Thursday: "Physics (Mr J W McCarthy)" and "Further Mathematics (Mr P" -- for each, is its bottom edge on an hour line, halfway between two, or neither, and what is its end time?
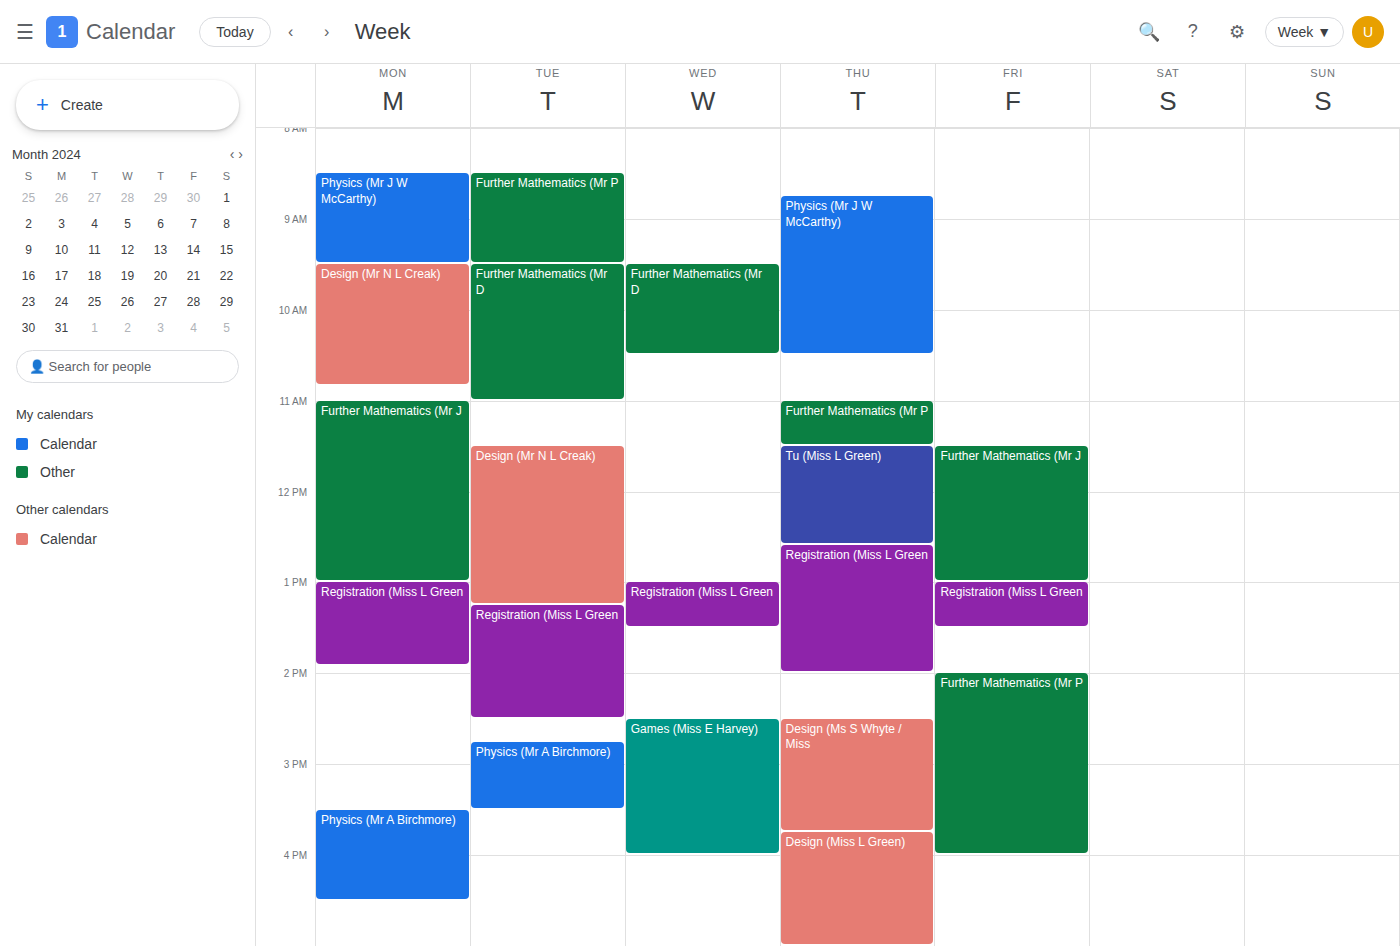
"Physics (Mr J W McCarthy)": 10:30 AM, halfway between the 10 AM and 11 AM lines. "Further Mathematics (Mr P": 11:30 AM, halfway between the 11 AM and 12 PM lines.